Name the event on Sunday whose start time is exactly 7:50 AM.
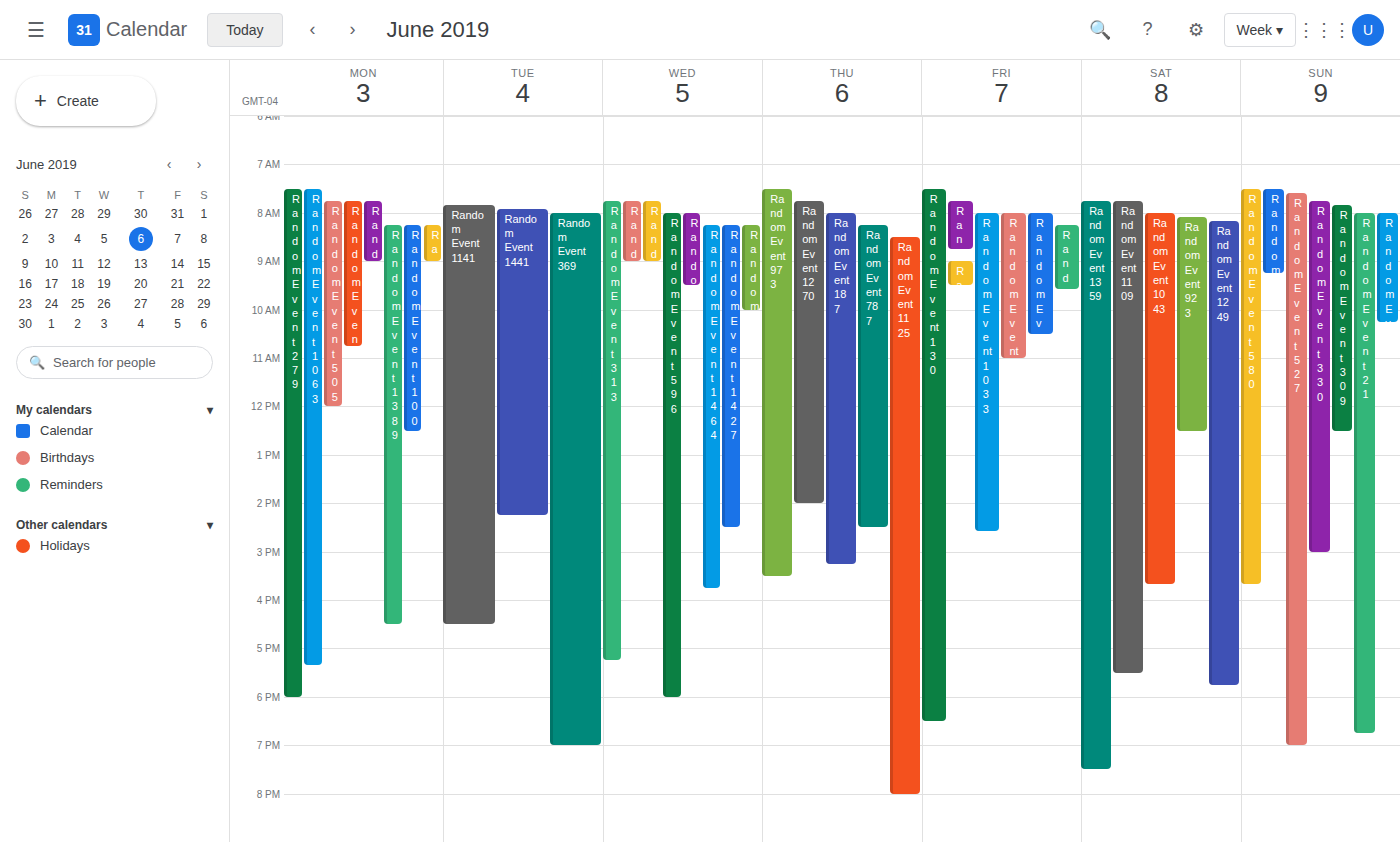
"Random Event 309"